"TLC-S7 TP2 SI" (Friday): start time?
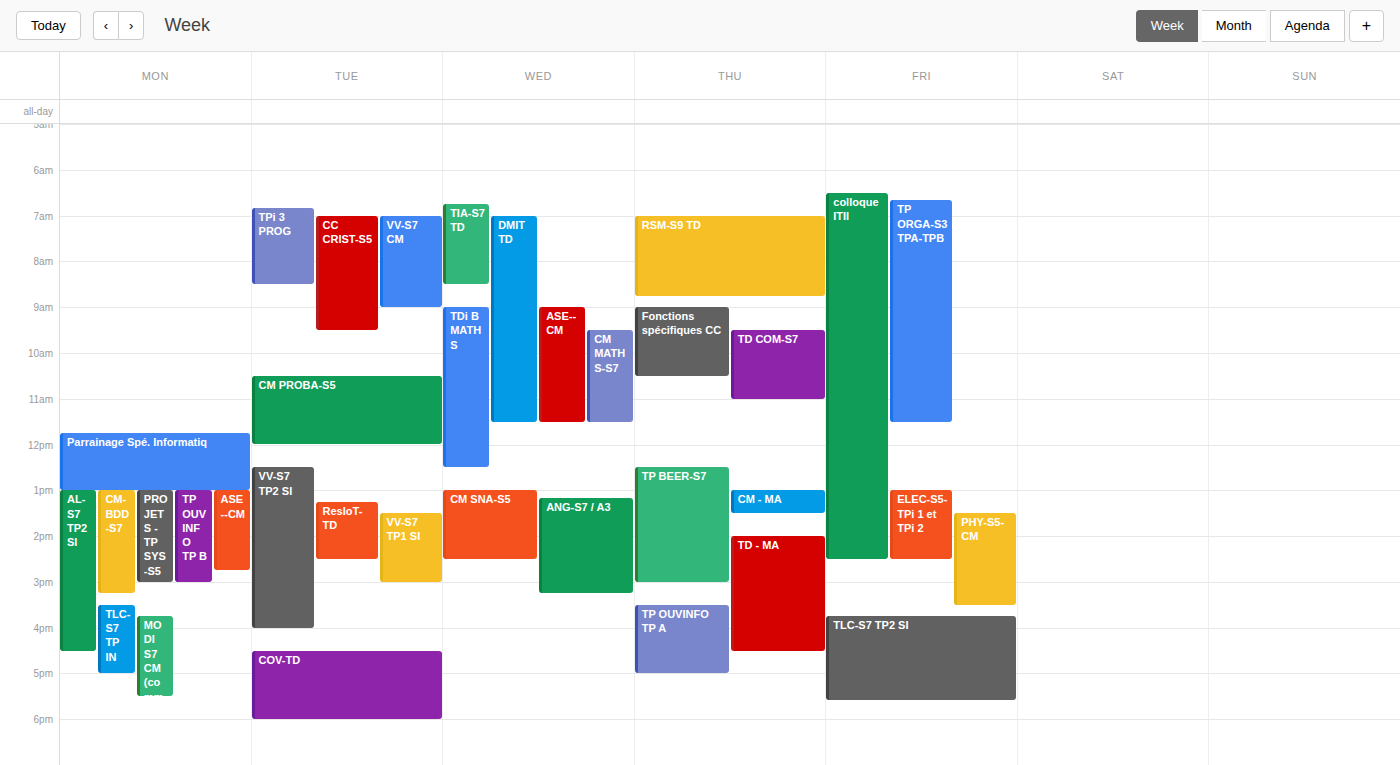
15:45